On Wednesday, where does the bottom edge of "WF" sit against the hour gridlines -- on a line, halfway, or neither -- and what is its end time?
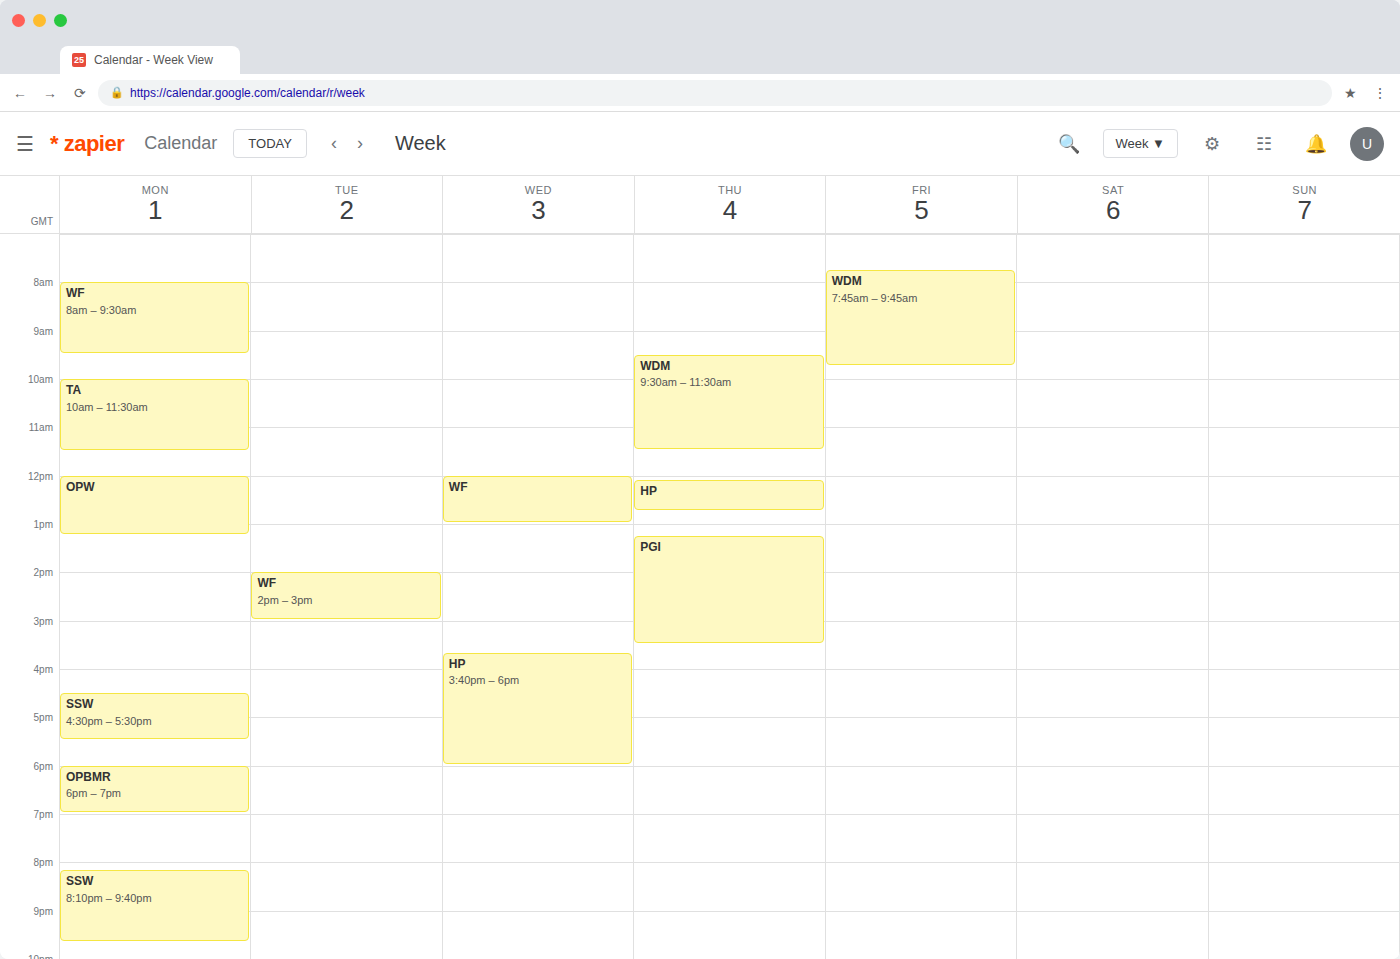
1:00 PM -- exactly on the 1 PM line.